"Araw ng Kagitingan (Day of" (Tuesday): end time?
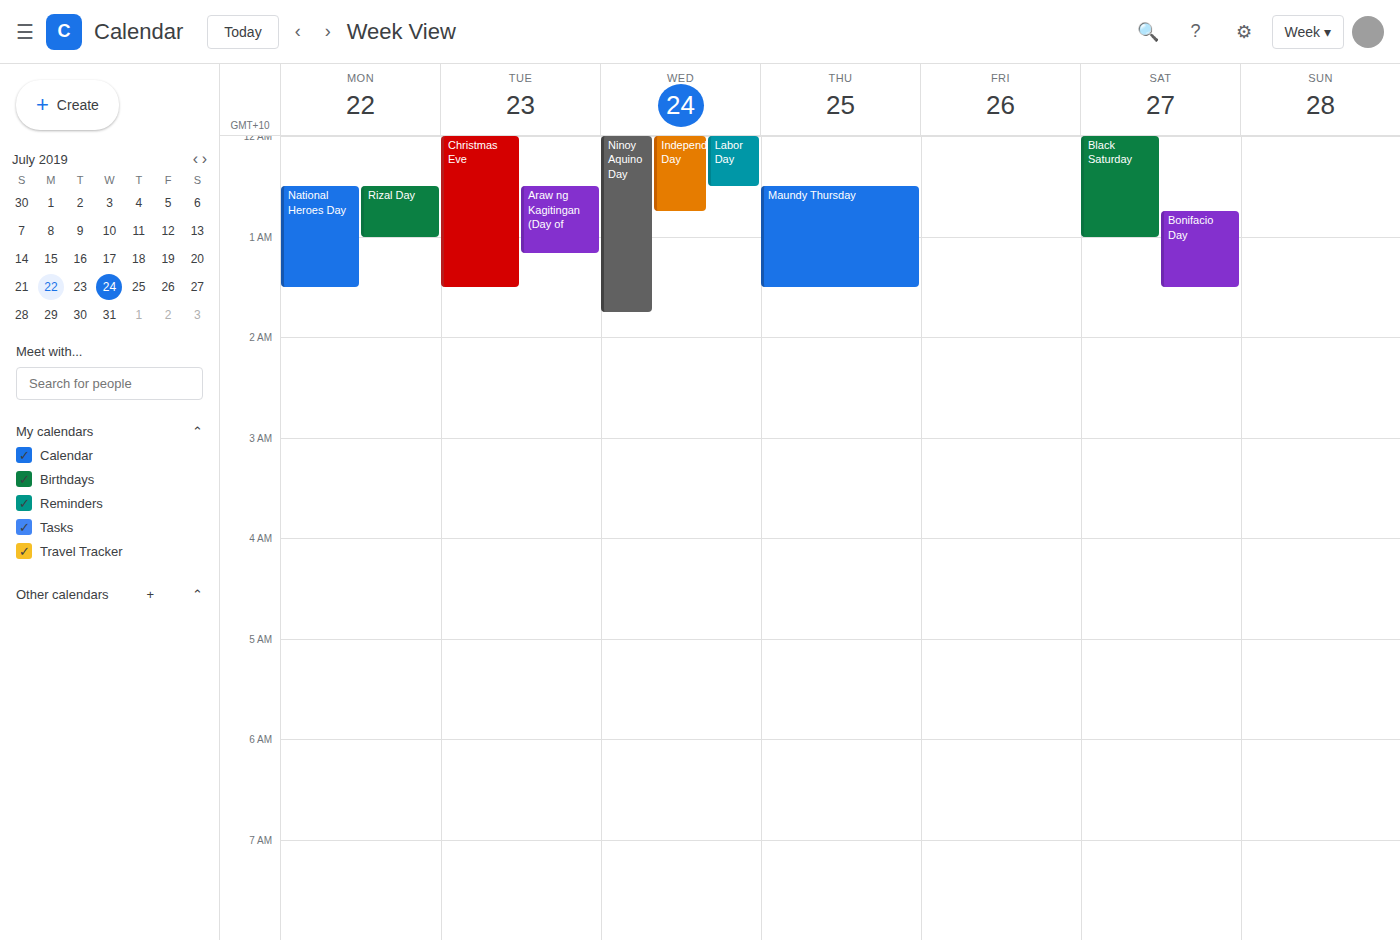
1:10 AM